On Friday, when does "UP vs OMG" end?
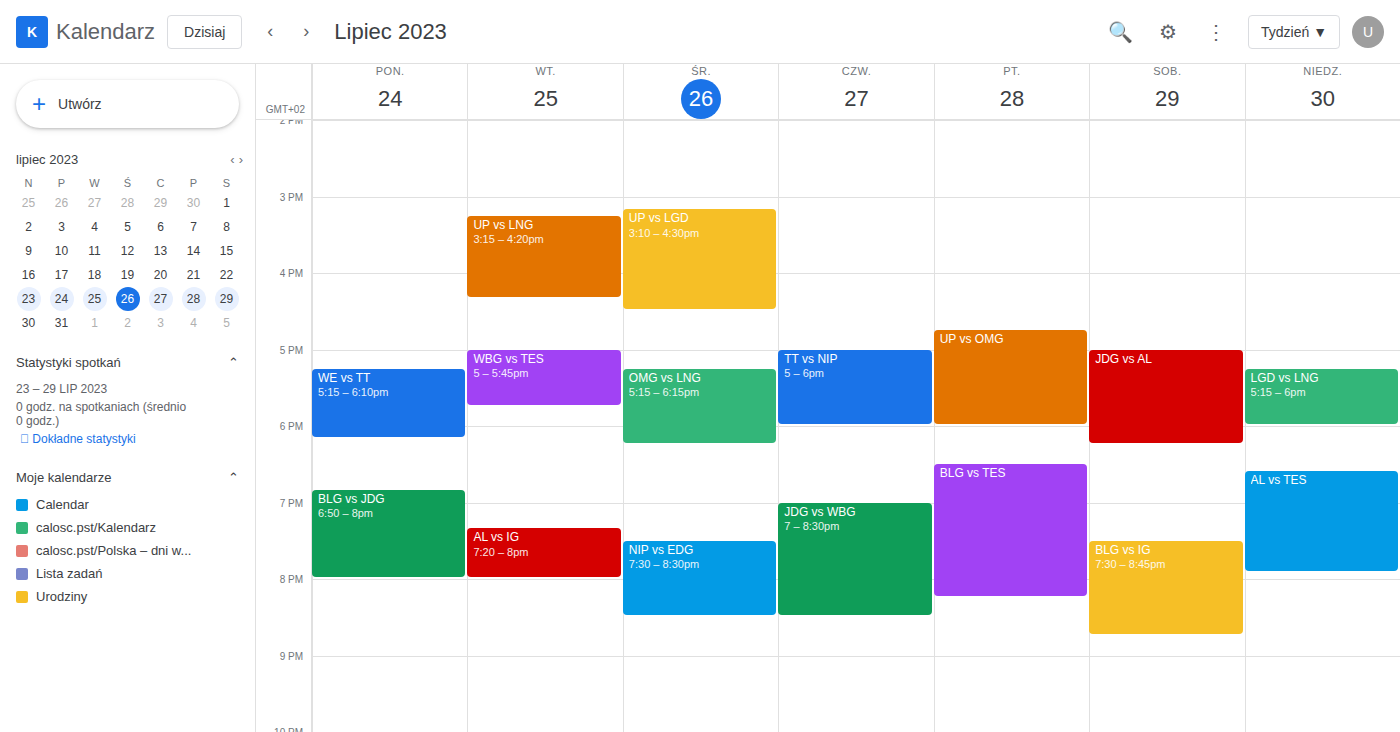
6:00 PM